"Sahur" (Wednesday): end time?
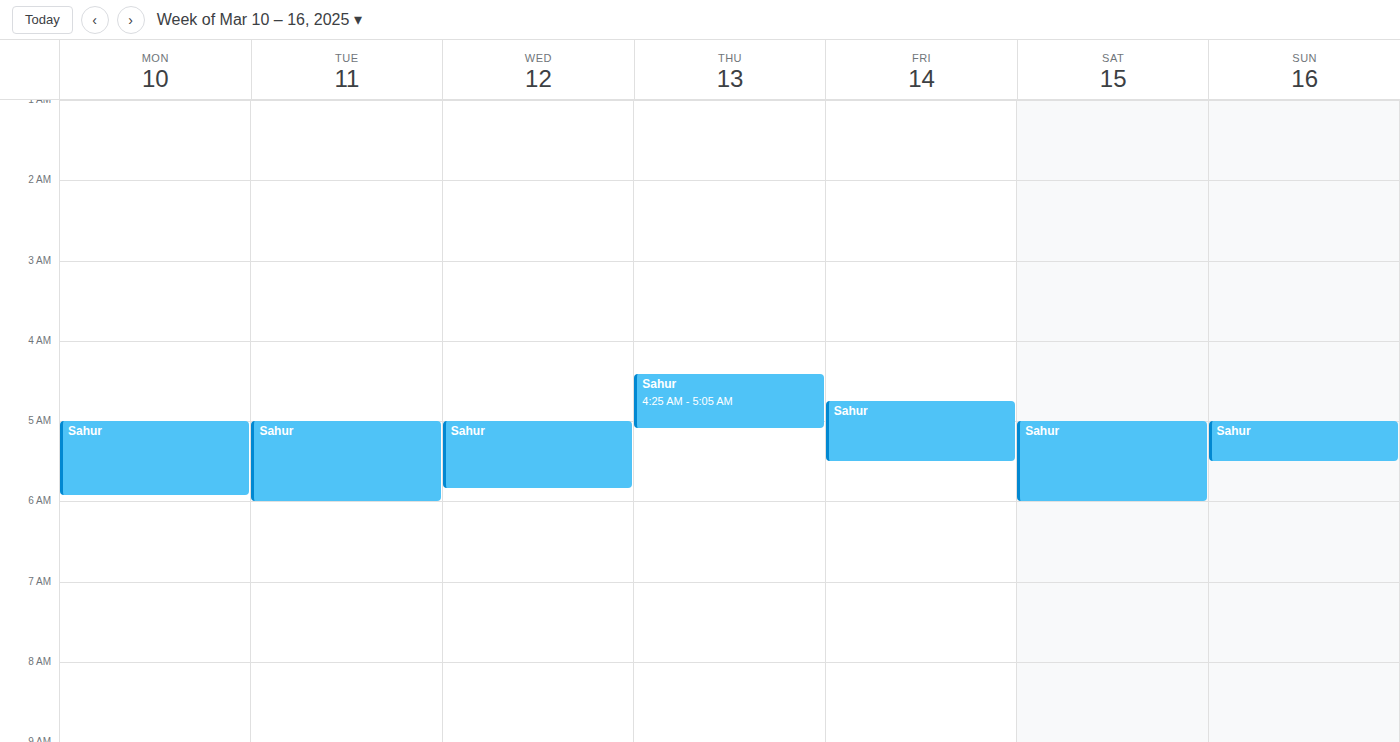
05:50